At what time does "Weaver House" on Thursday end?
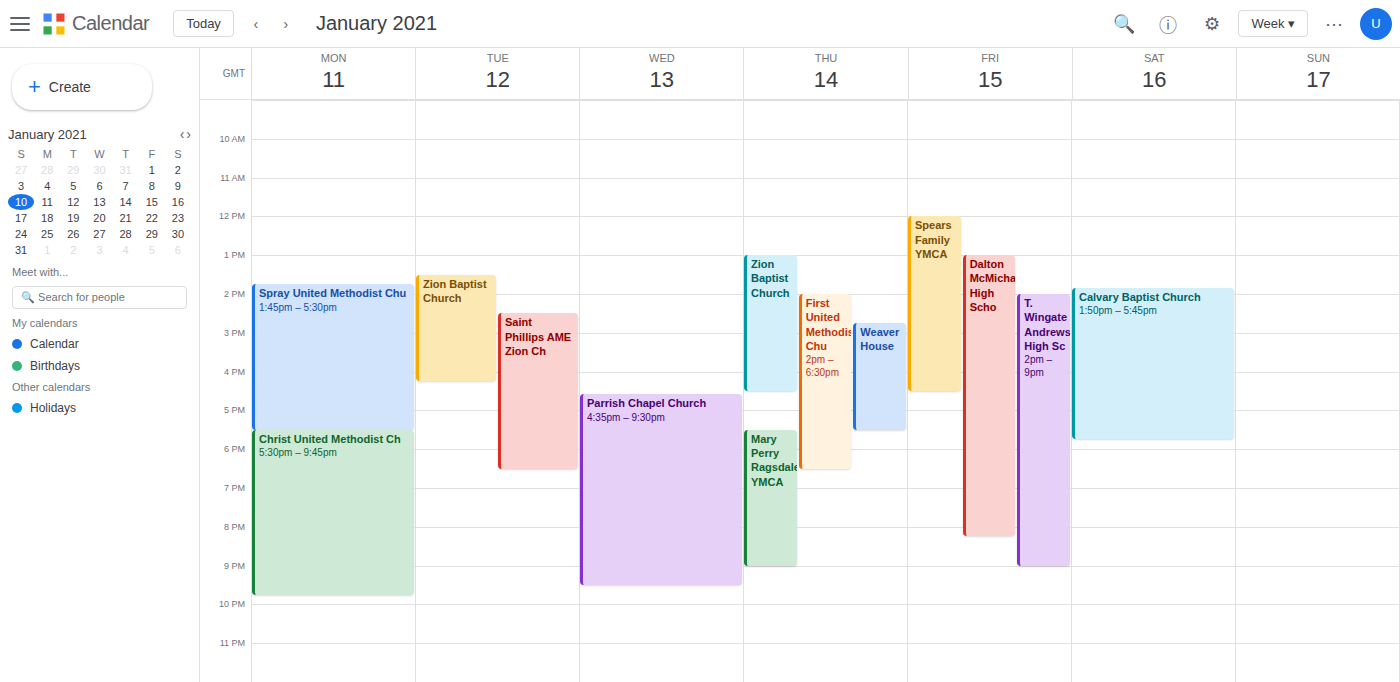
5:30 PM